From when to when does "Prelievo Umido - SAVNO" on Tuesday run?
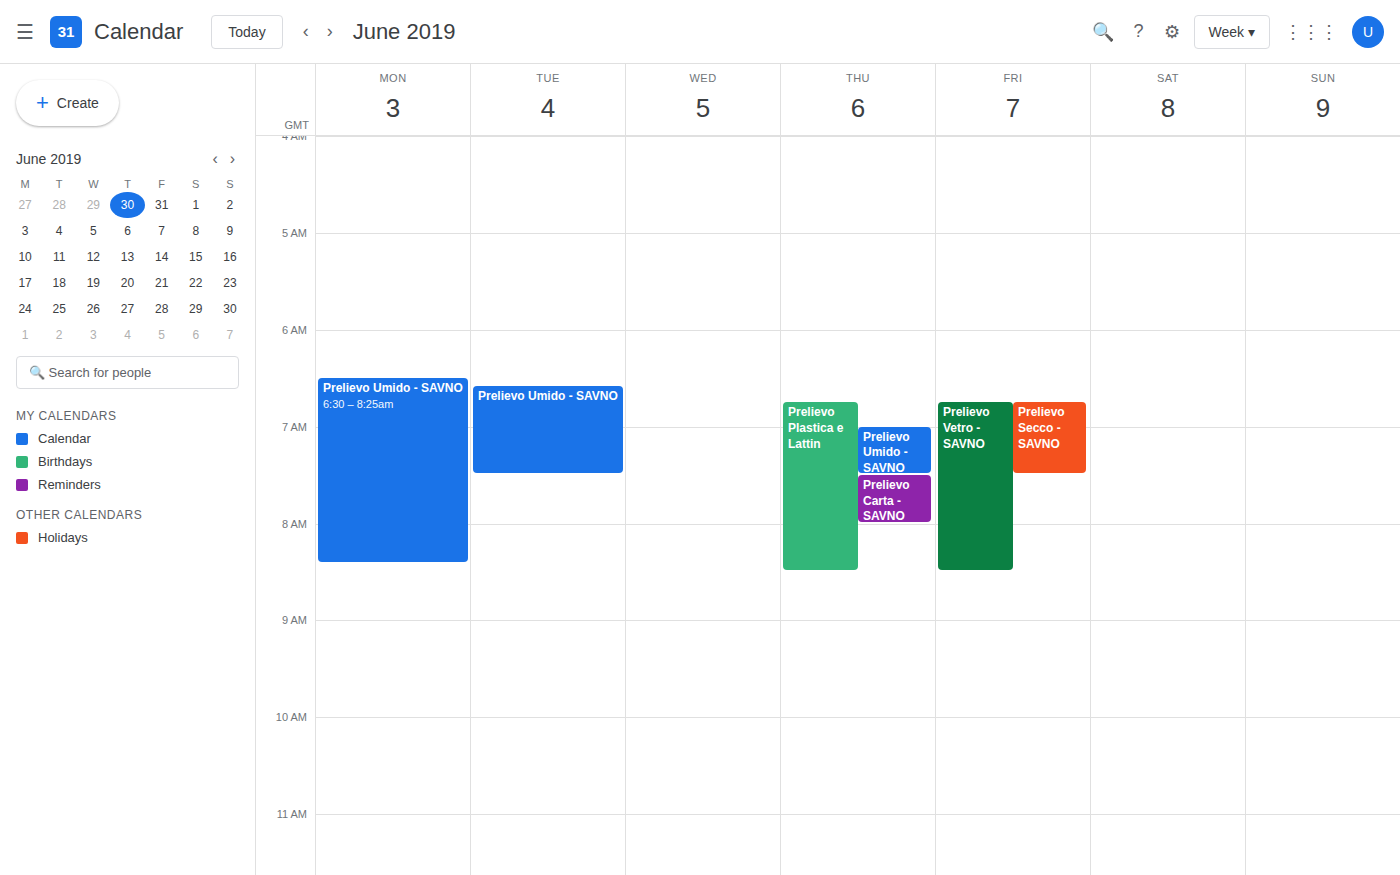
6:35 AM to 7:30 AM